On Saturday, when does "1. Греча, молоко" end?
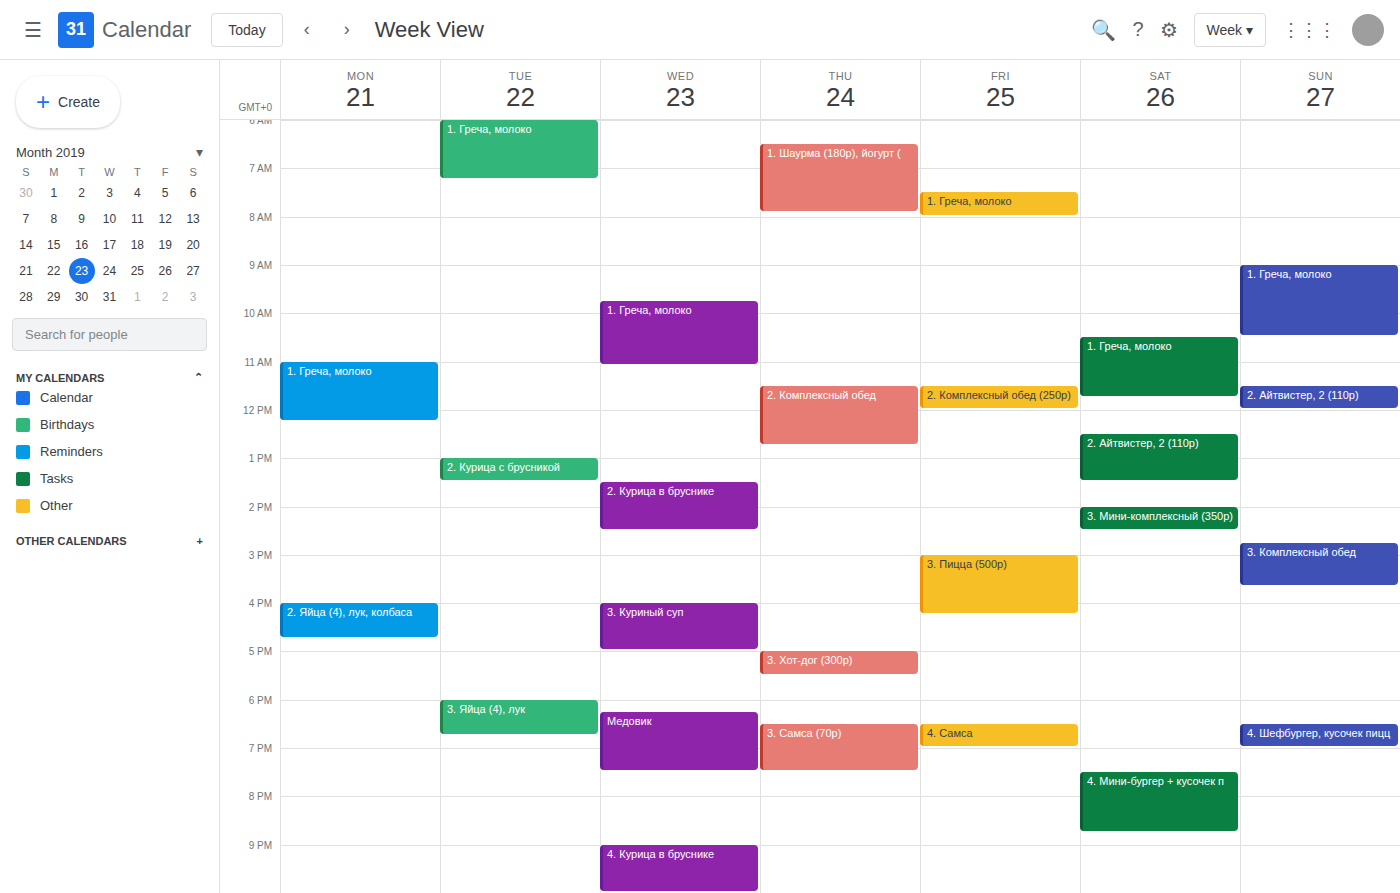
11:45 AM